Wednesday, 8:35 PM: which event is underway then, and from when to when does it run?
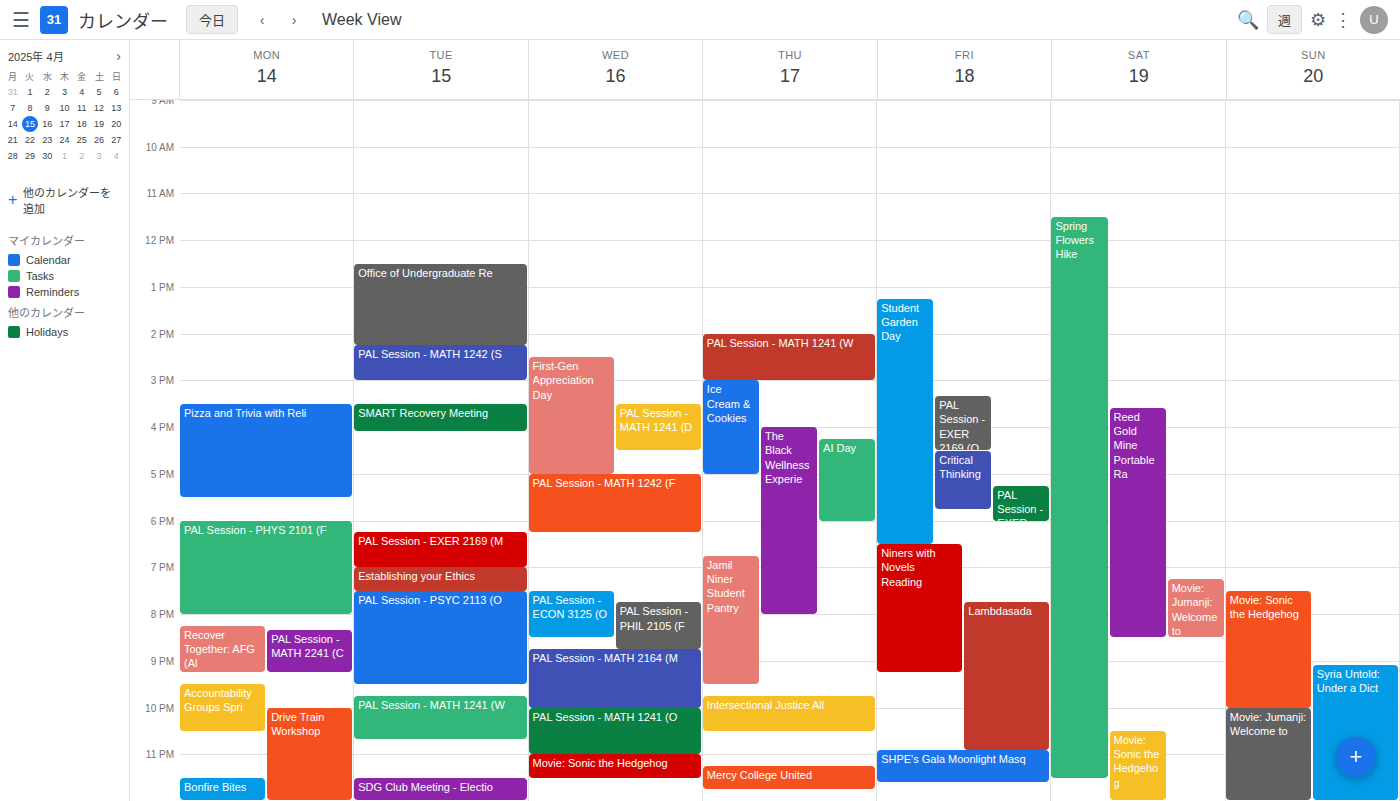
"PAL Session - PHIL 2105 (F", 7:45 PM to 8:45 PM